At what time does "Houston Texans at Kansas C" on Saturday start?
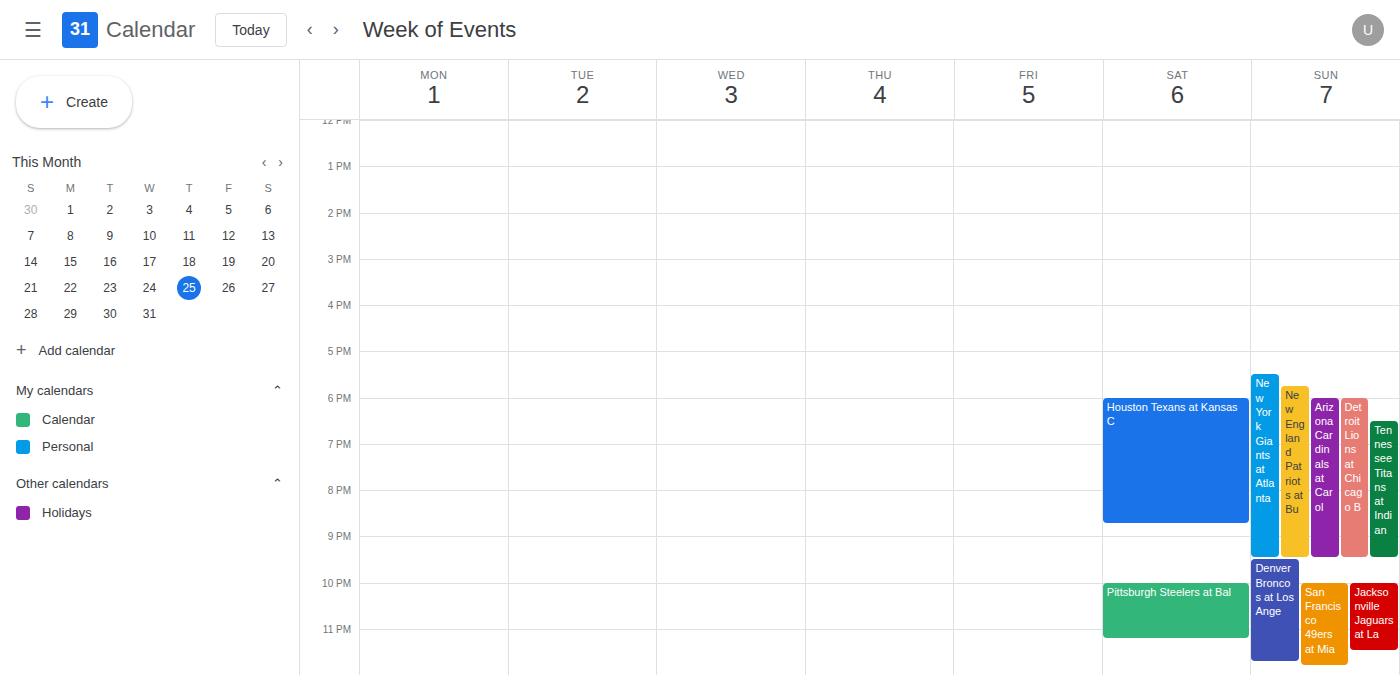
6:00 PM